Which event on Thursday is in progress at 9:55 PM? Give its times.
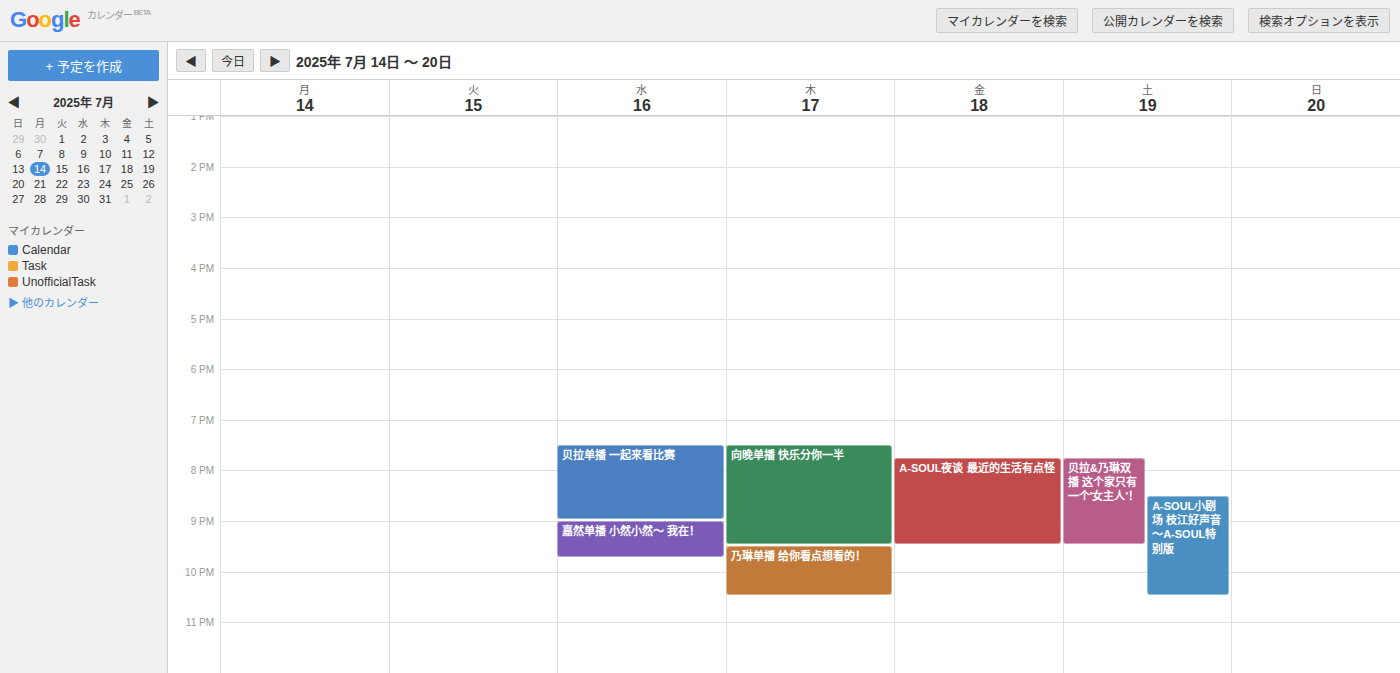
"乃琳单播 给你看点想看的！", 9:30 PM to 10:30 PM